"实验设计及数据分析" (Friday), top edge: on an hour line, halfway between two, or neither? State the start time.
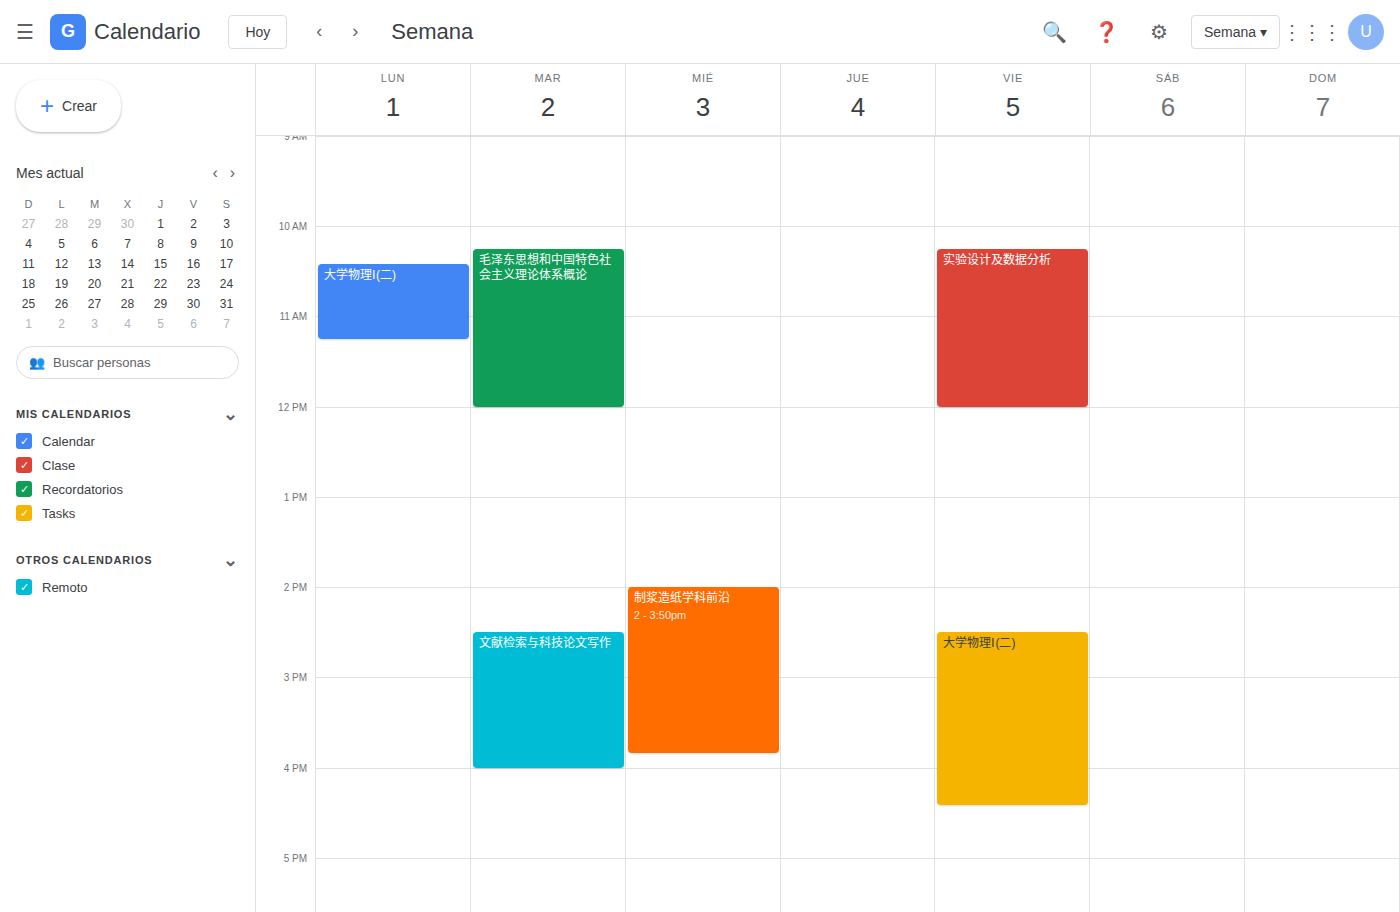
10:15 AM -- neither: a quarter of the way from the 10 AM line to the 11 AM line.